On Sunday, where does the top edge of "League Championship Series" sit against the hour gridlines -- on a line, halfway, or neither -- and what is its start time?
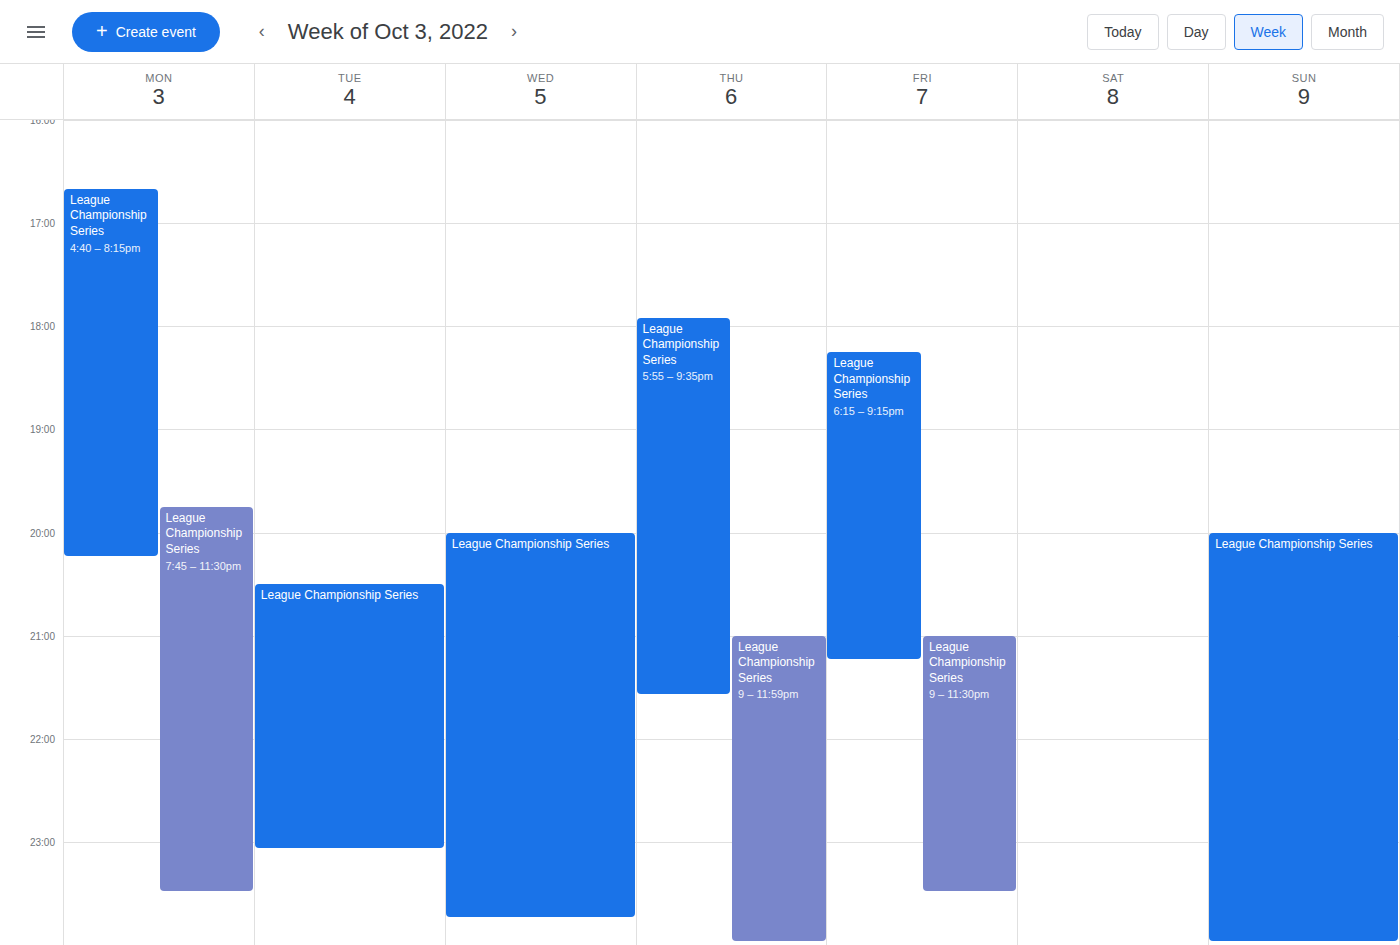
8:00 PM -- exactly on the 8 PM line.